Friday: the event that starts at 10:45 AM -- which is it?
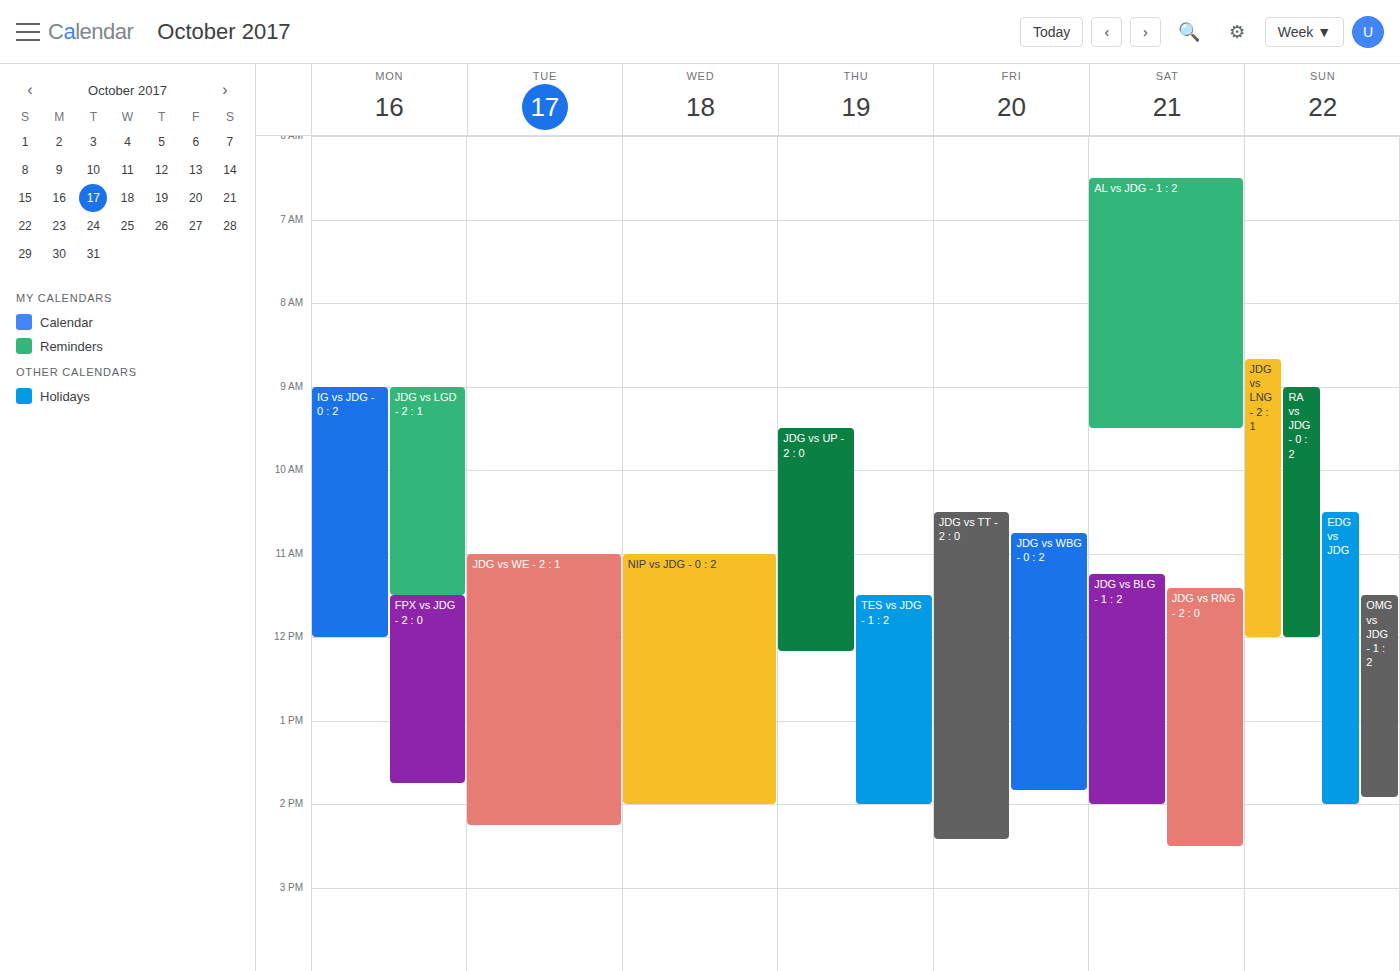
"JDG vs WBG - 0 : 2"